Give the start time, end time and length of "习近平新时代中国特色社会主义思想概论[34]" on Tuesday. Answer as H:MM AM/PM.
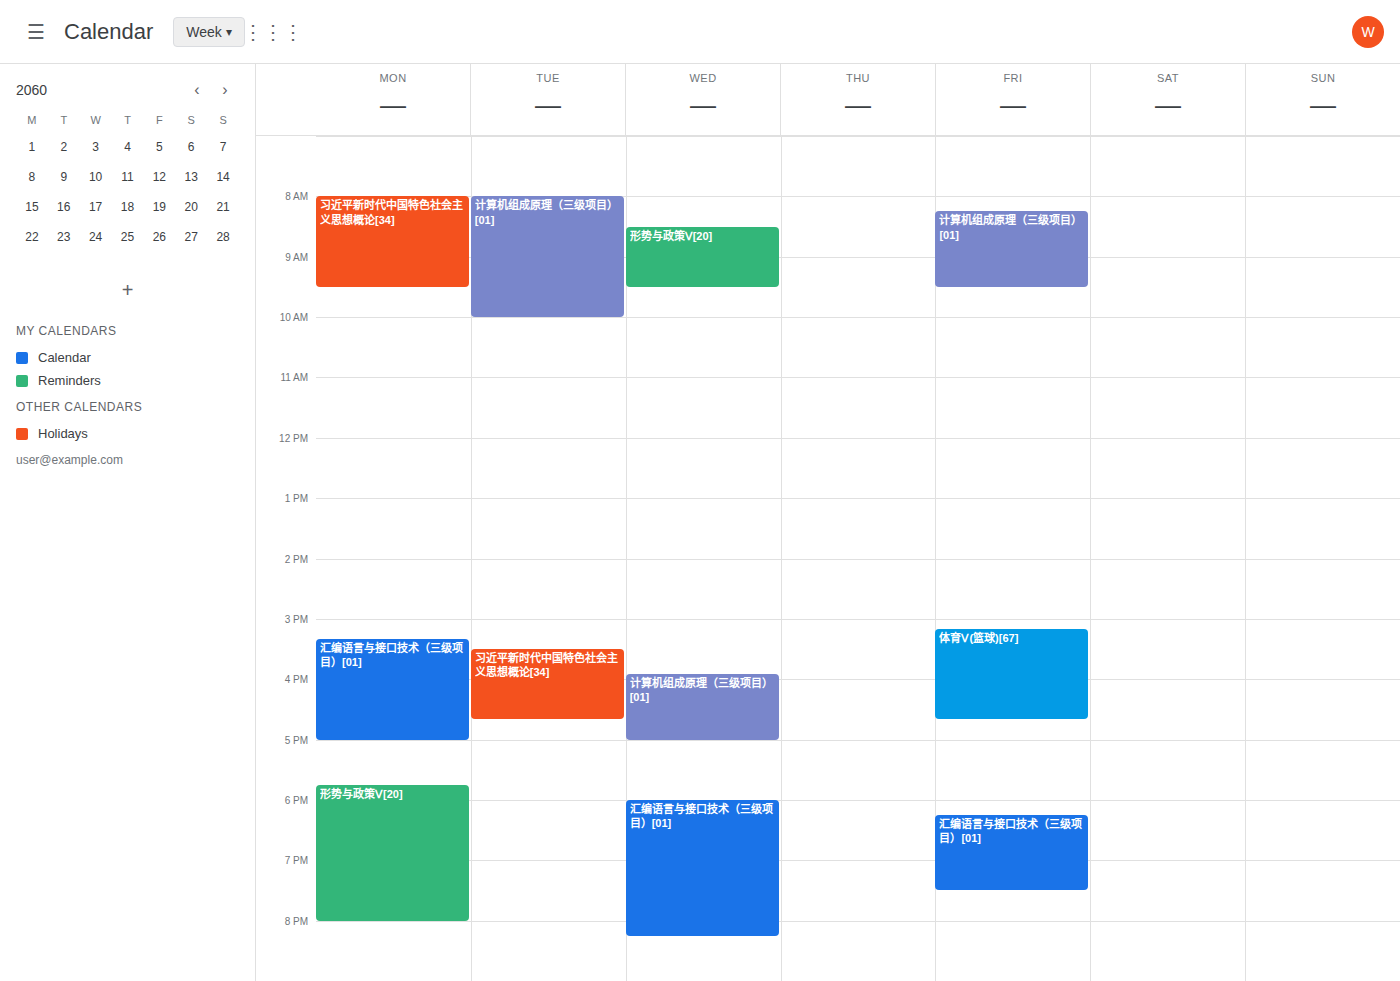
3:30 PM to 4:40 PM, 1 hour 10 minutes